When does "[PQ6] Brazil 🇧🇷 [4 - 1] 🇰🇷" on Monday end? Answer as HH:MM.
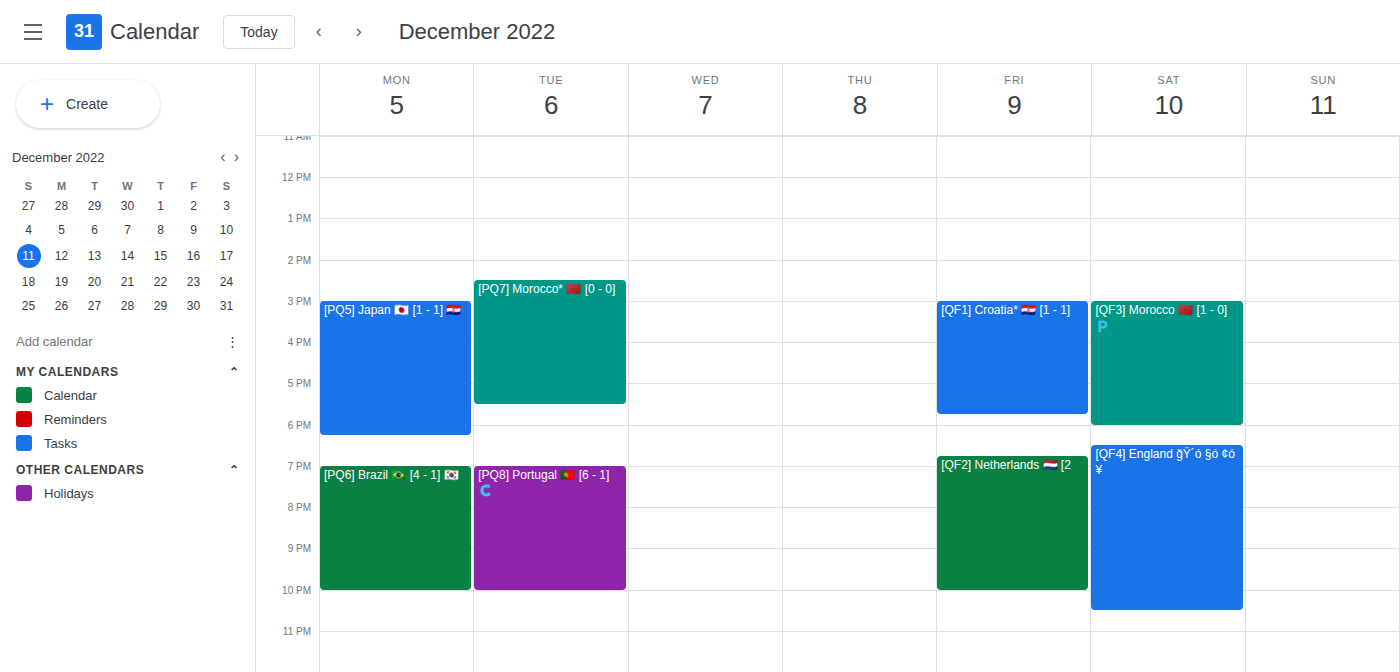
22:00